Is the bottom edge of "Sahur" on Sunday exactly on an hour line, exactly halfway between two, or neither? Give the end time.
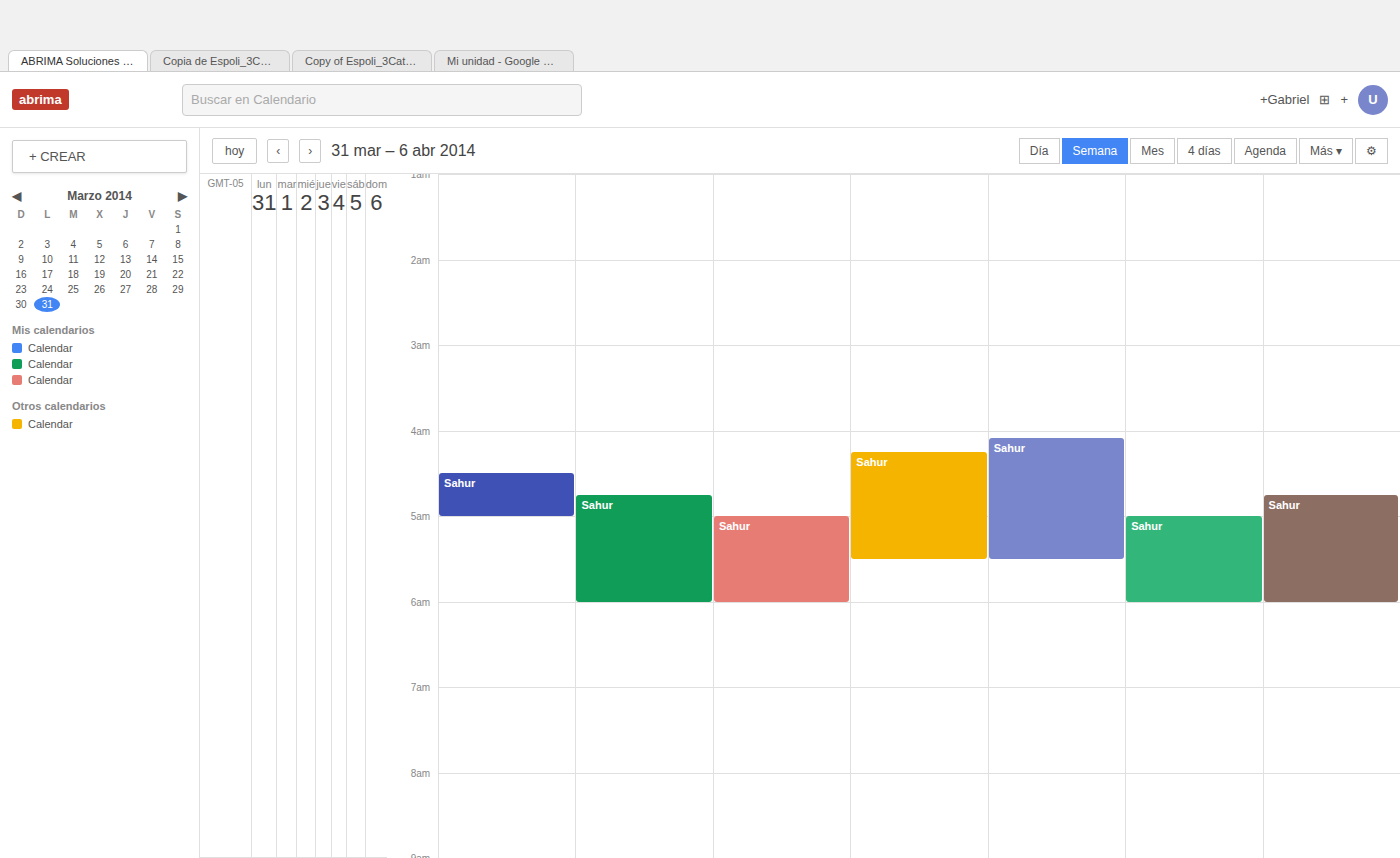
6:00 AM -- exactly on the 6 AM line.